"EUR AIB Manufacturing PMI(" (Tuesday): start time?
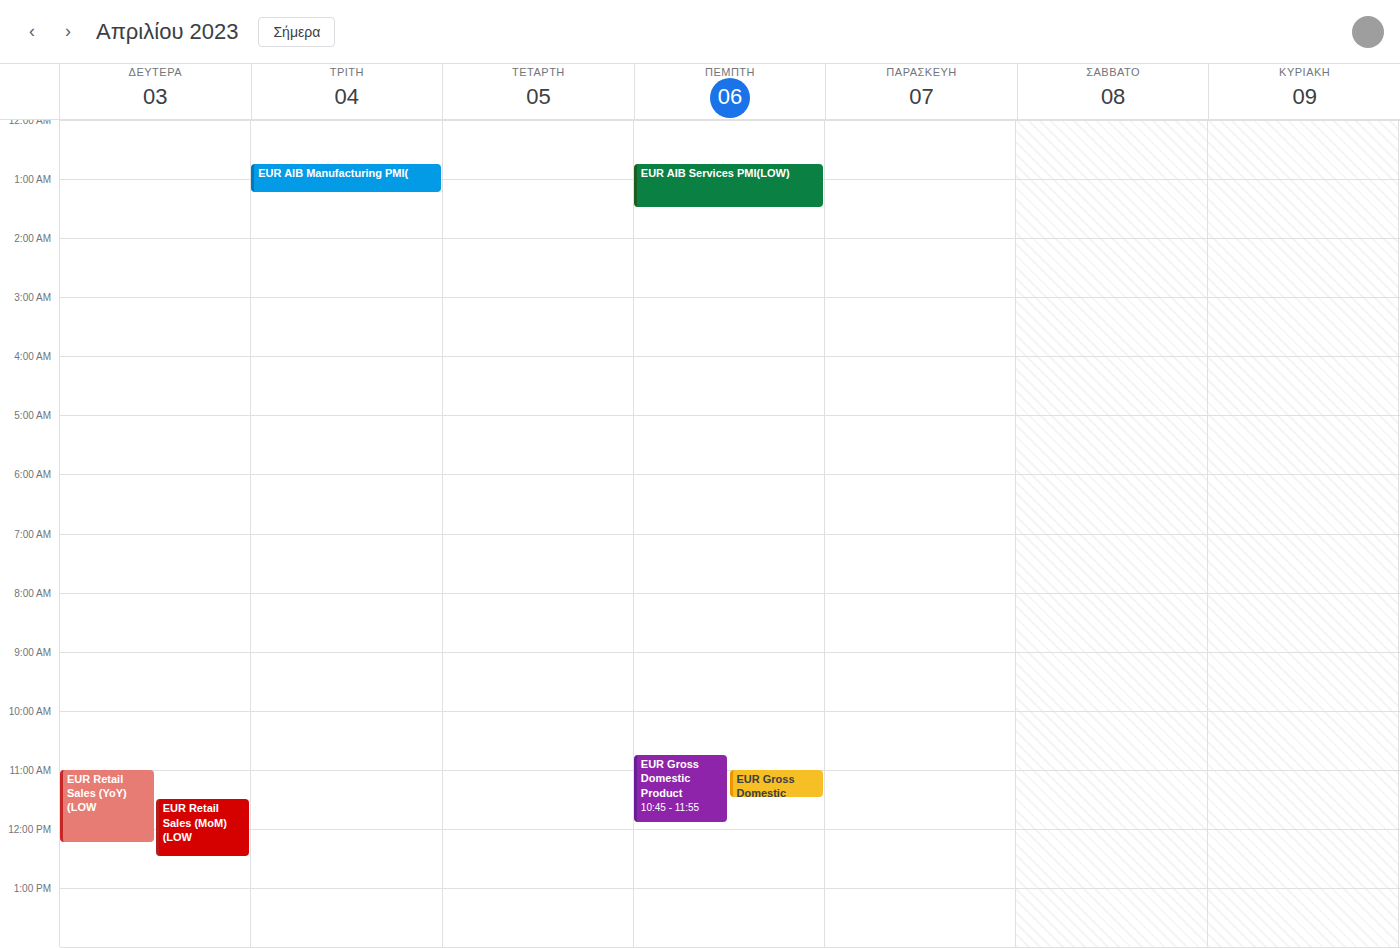
12:45 AM